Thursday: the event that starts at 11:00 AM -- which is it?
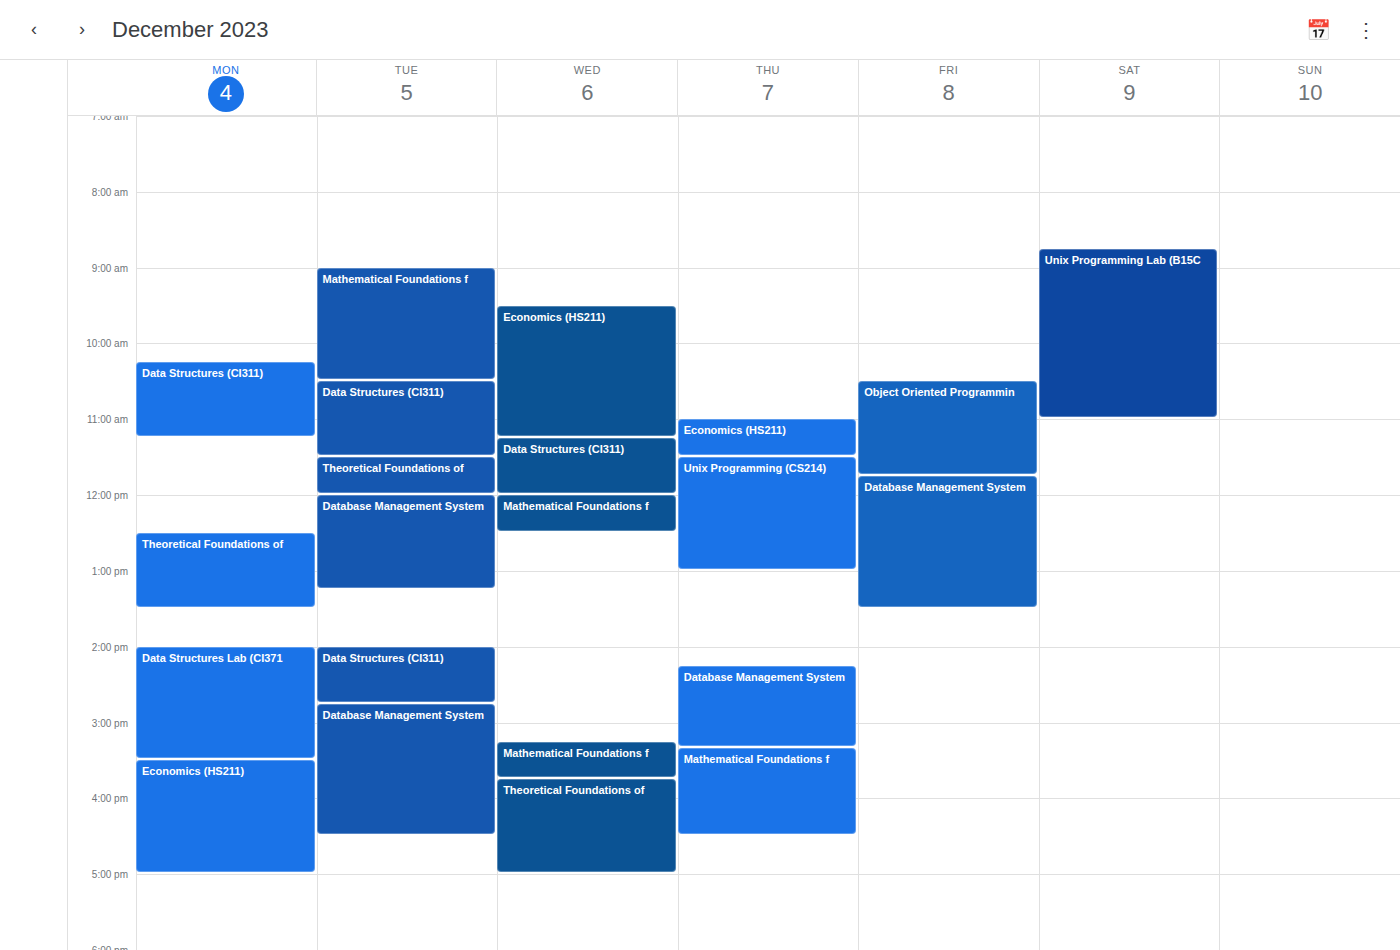
"Economics (HS211)"